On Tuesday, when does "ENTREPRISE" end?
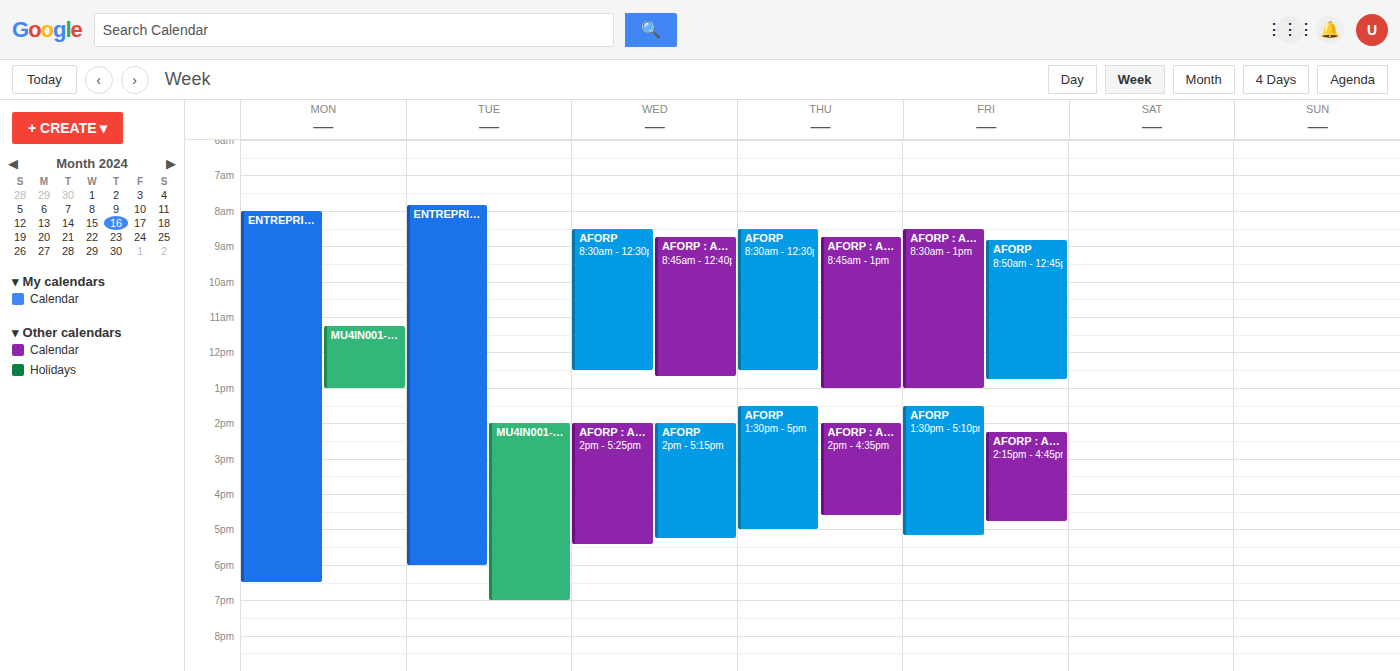
6:00 PM